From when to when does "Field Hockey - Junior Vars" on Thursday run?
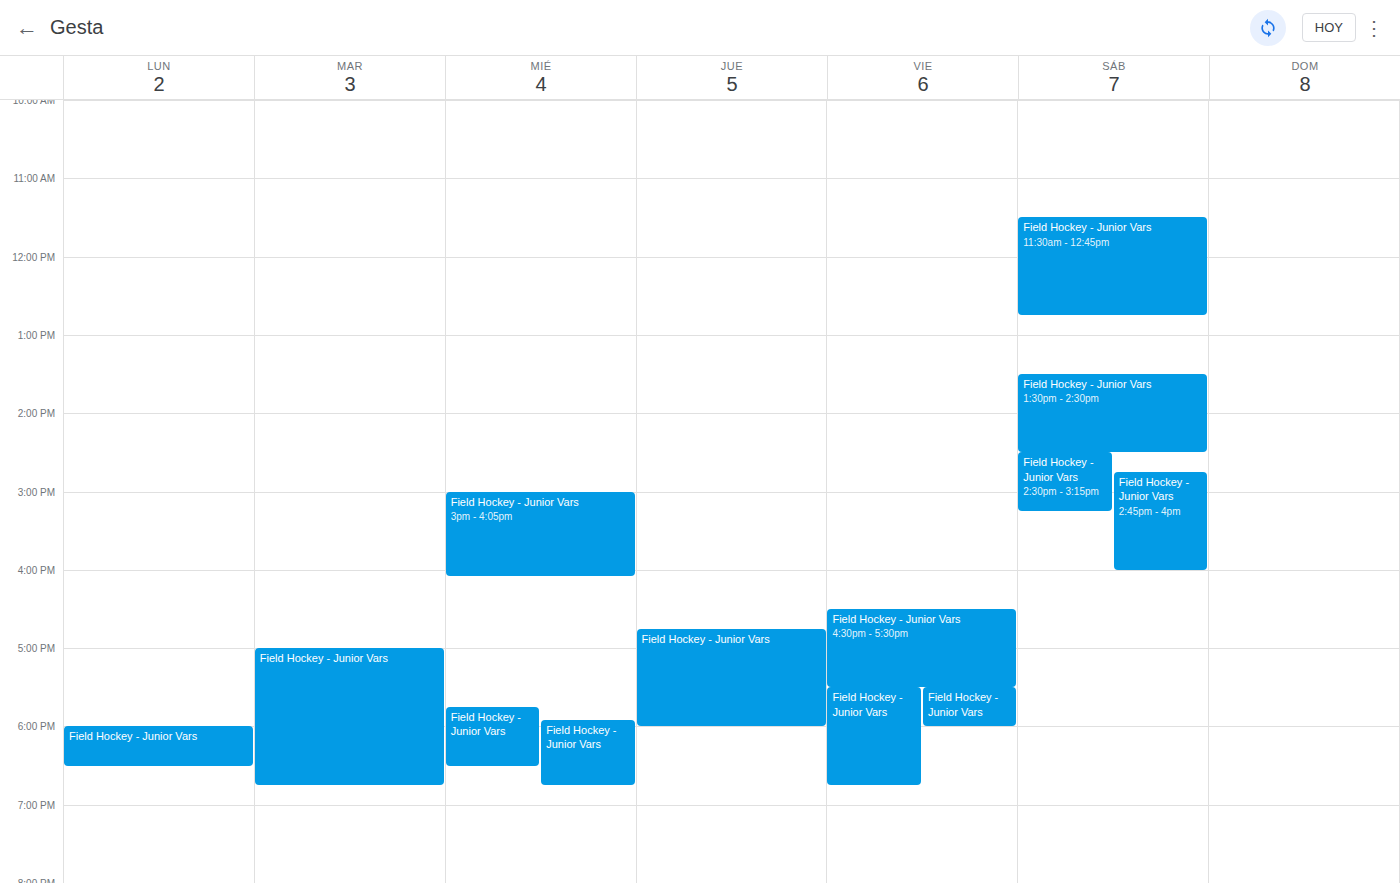
4:45 PM to 6:00 PM